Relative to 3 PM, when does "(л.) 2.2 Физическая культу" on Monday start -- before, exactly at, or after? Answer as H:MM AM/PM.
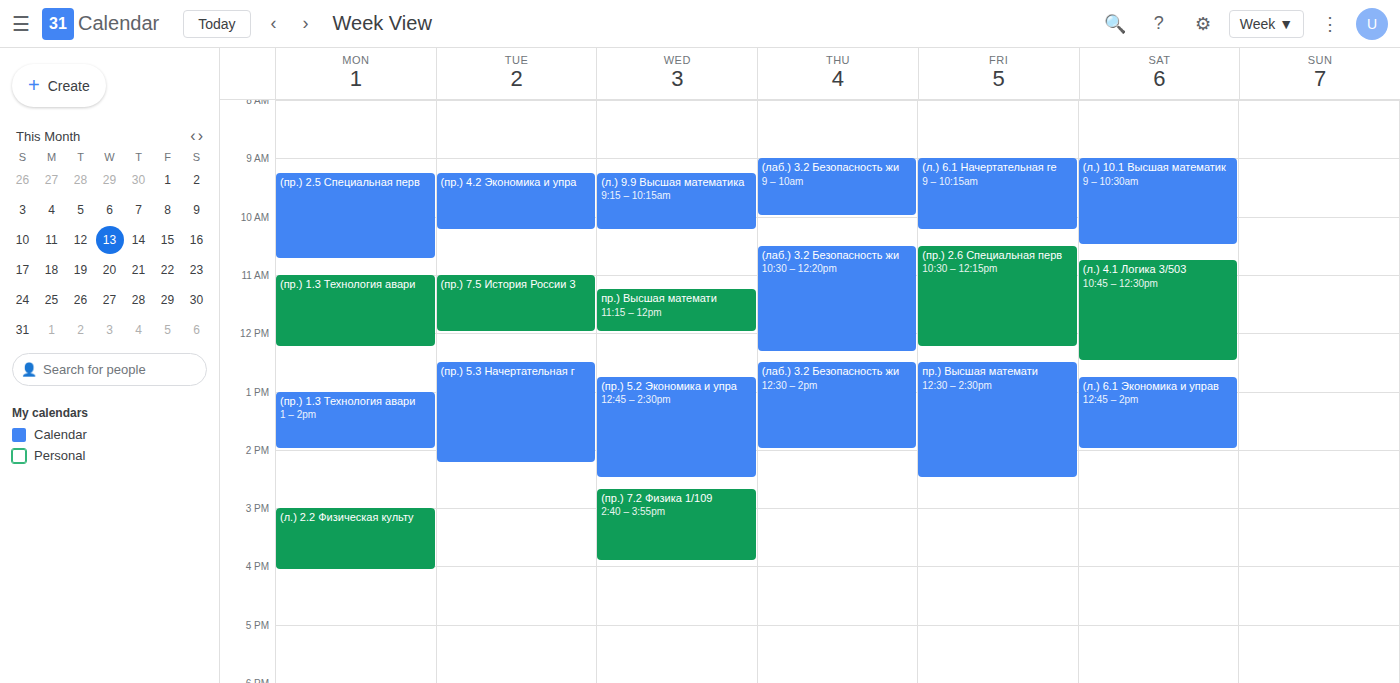
3:00 PM -- exactly at 3 PM, on the 3 PM line.